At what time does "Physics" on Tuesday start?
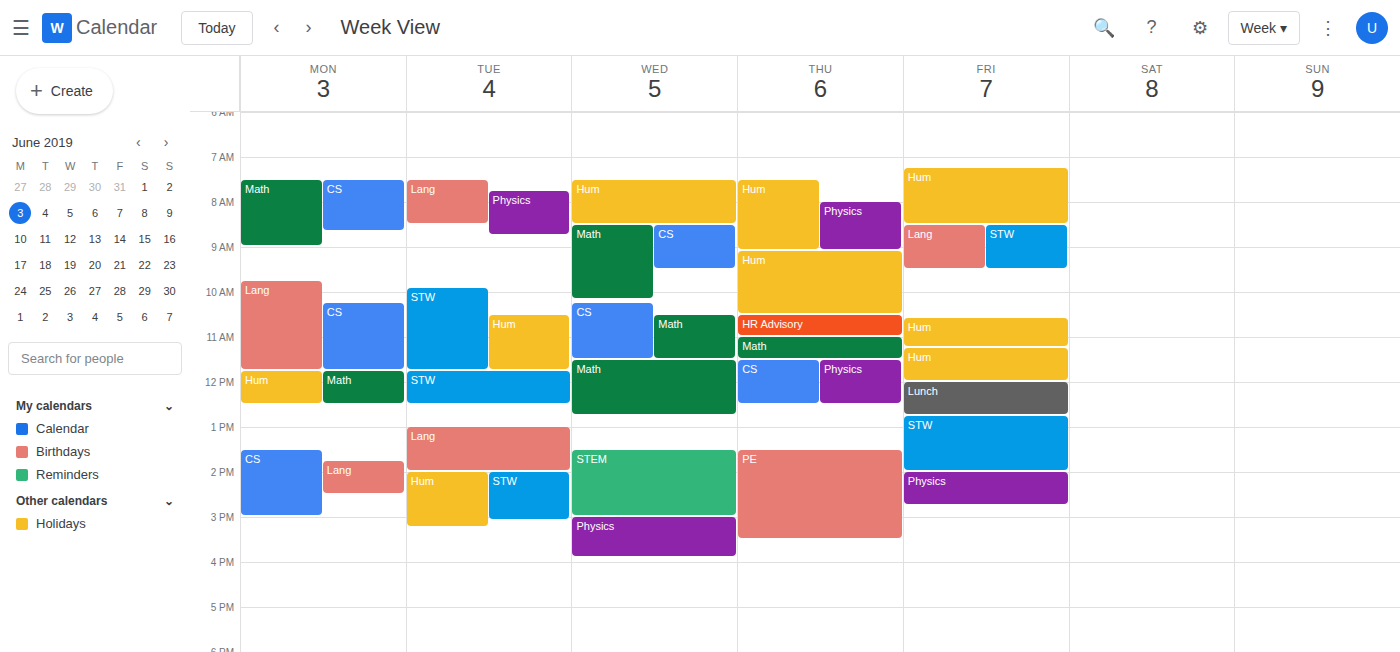
07:45